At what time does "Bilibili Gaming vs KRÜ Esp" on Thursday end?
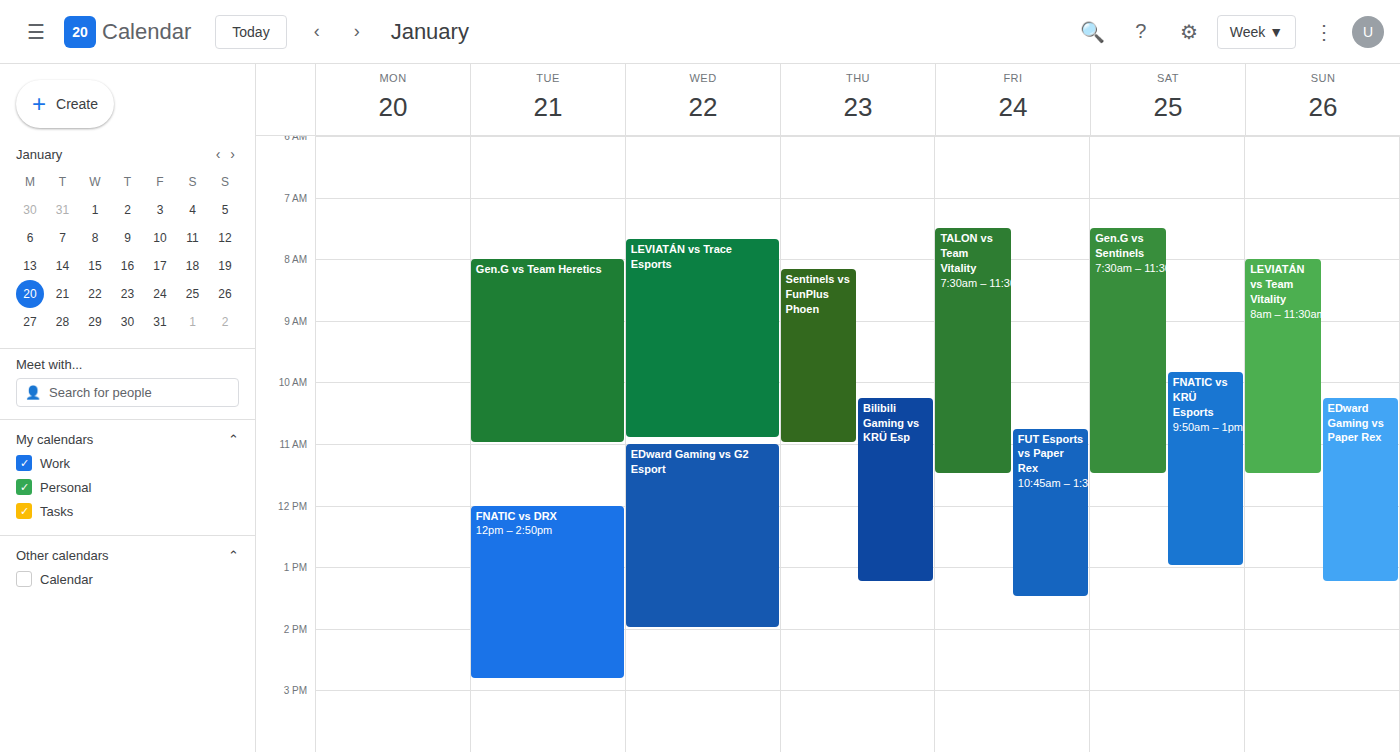
1:15 PM